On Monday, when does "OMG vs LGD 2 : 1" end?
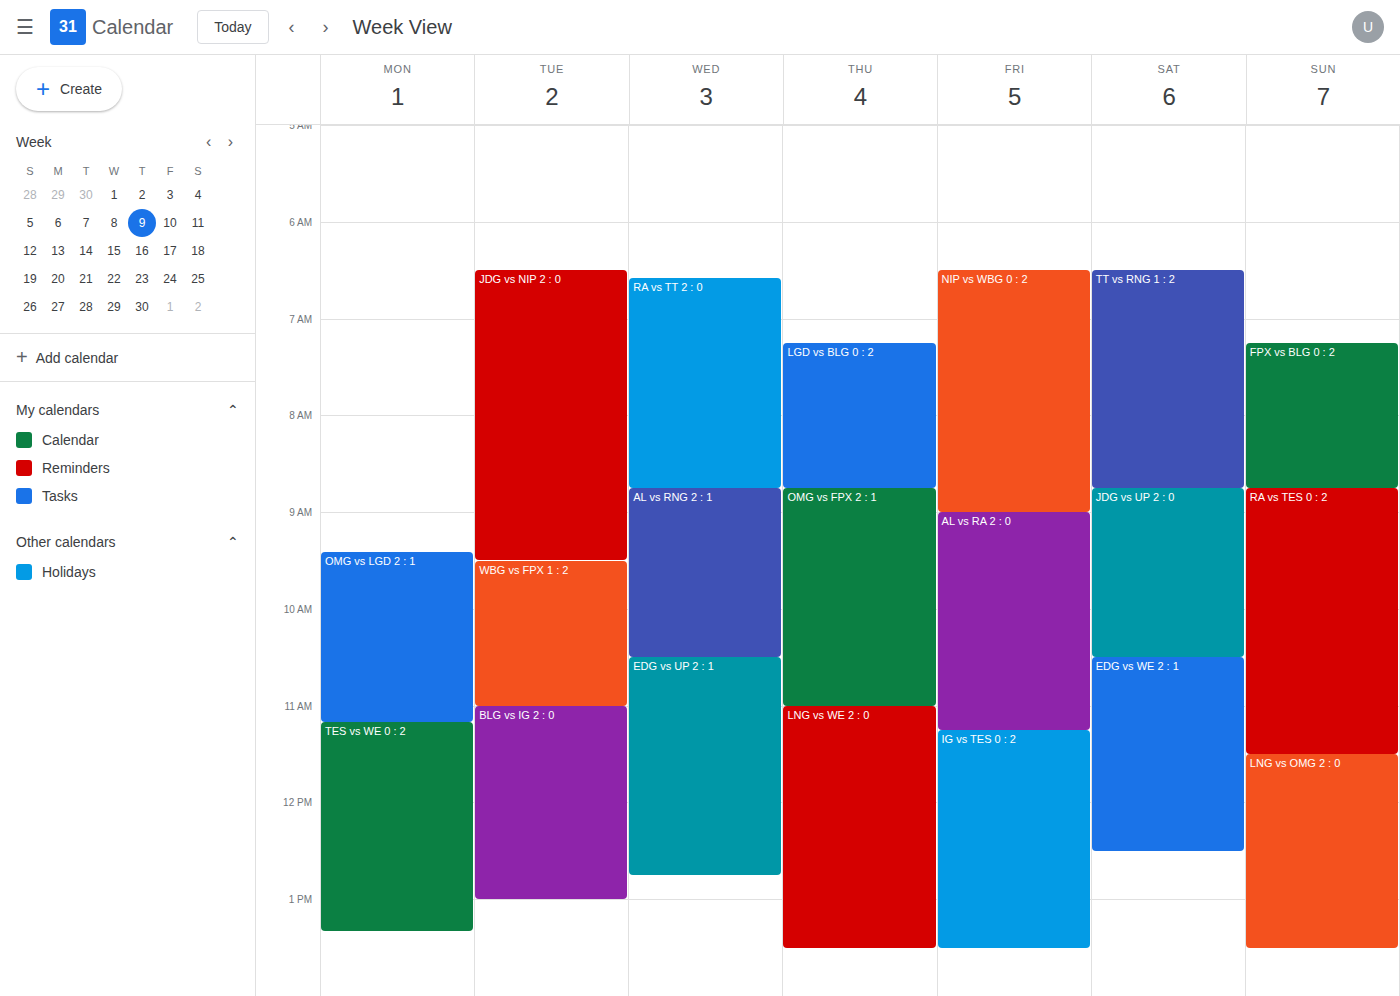
11:10 AM